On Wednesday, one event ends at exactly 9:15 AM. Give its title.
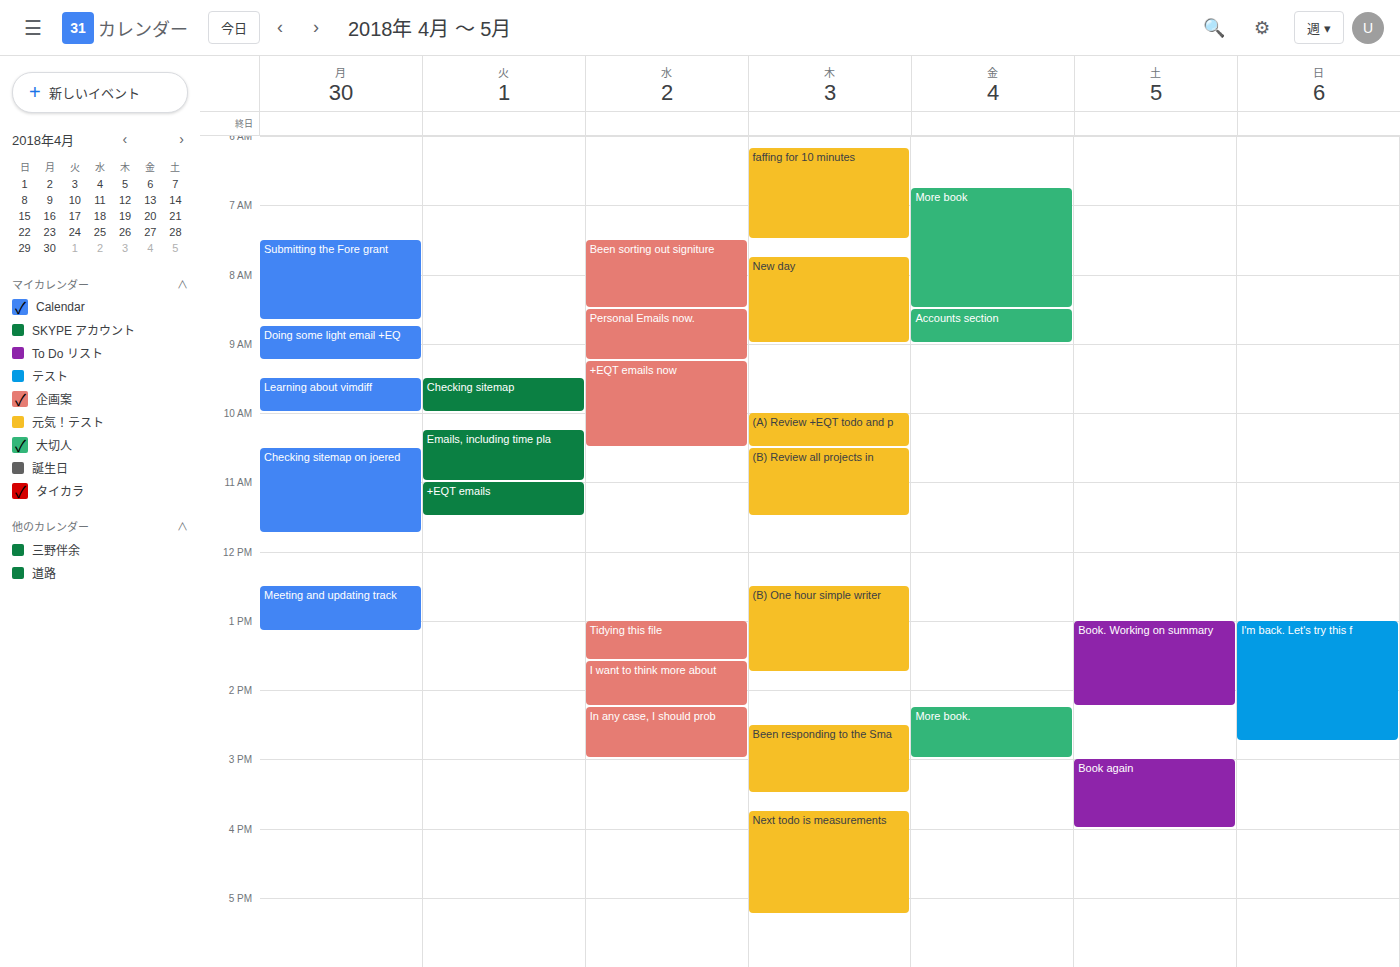
"Personal Emails now."